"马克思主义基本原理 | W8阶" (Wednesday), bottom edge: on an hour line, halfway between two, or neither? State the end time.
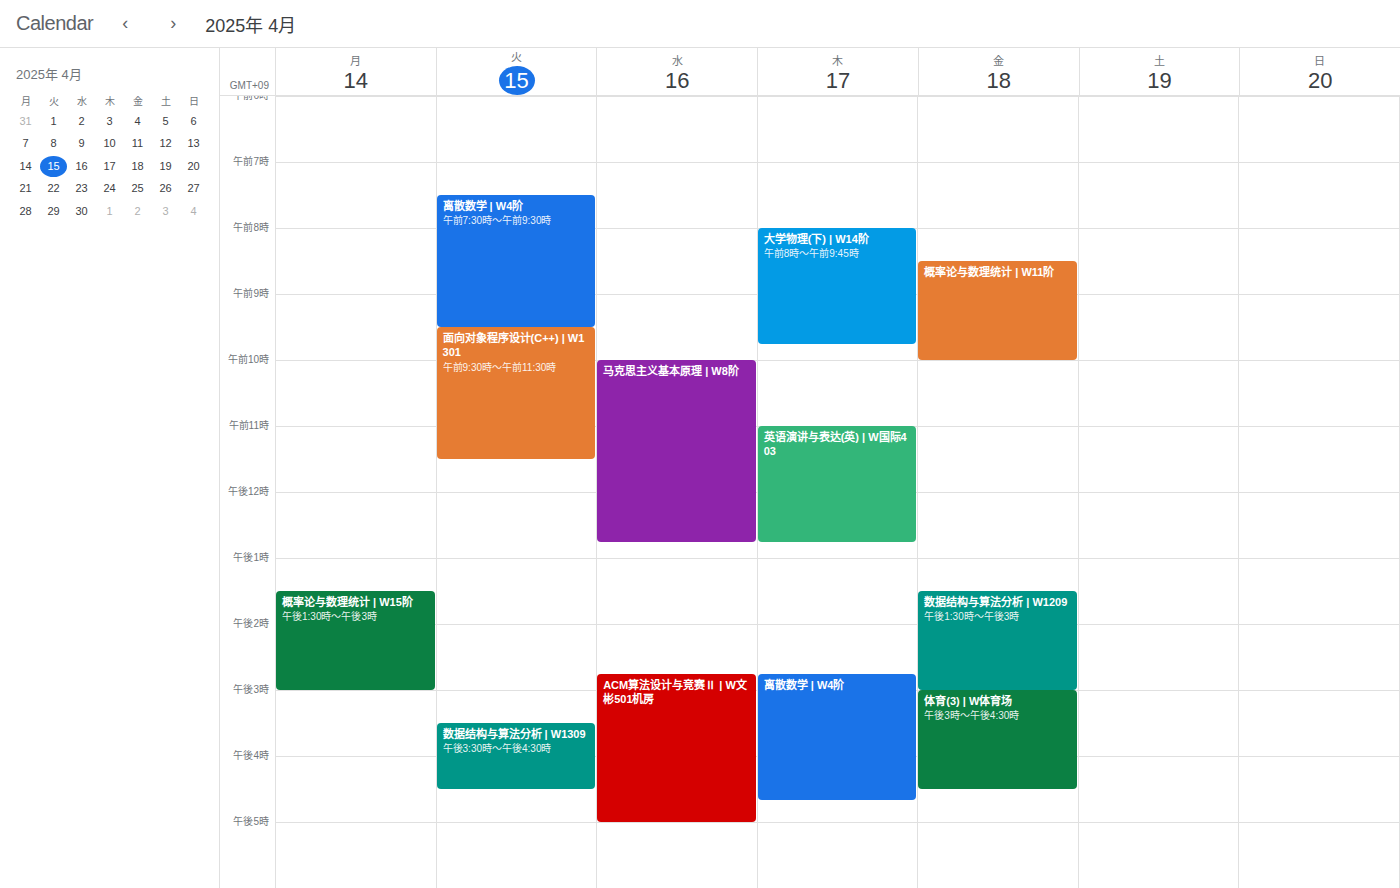
12:45 PM -- neither: three quarters of the way from the 12 PM line to the 1 PM line.